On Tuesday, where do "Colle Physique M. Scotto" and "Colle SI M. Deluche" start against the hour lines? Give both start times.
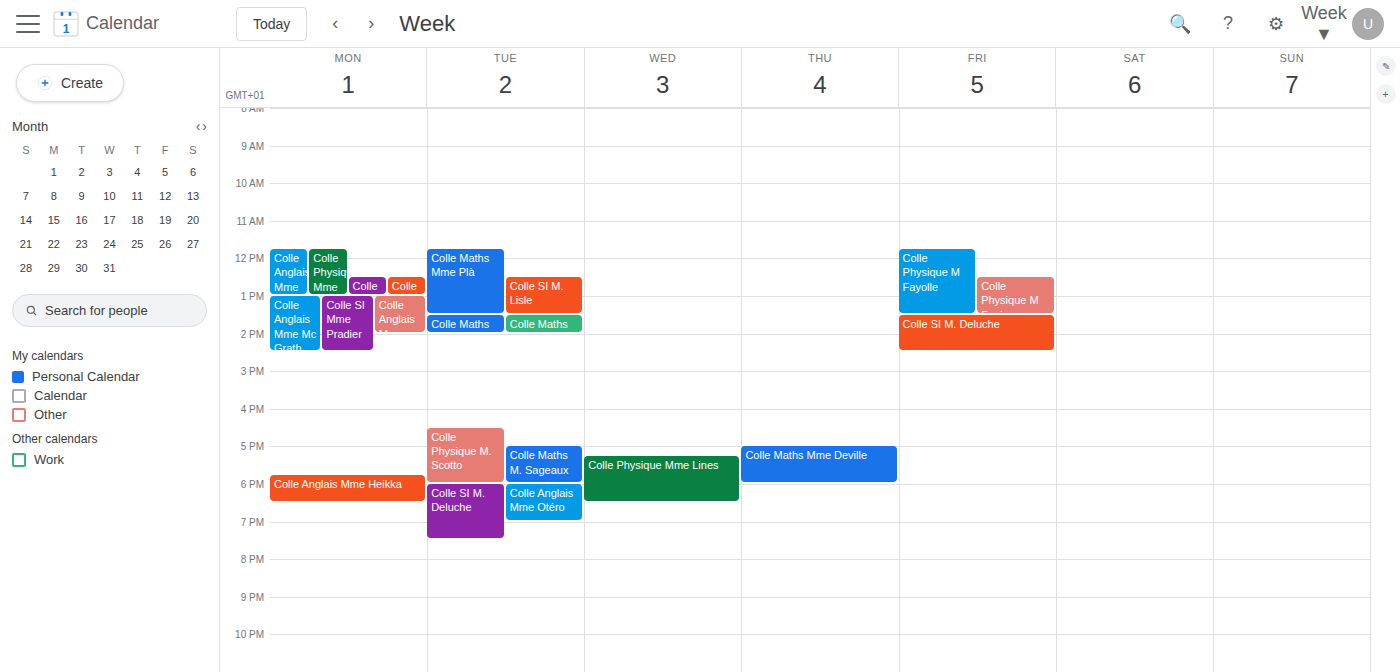
"Colle Physique M. Scotto": 4:30 PM, halfway between the 4 PM and 5 PM lines. "Colle SI M. Deluche": 6:00 PM, exactly on the 6 PM line.